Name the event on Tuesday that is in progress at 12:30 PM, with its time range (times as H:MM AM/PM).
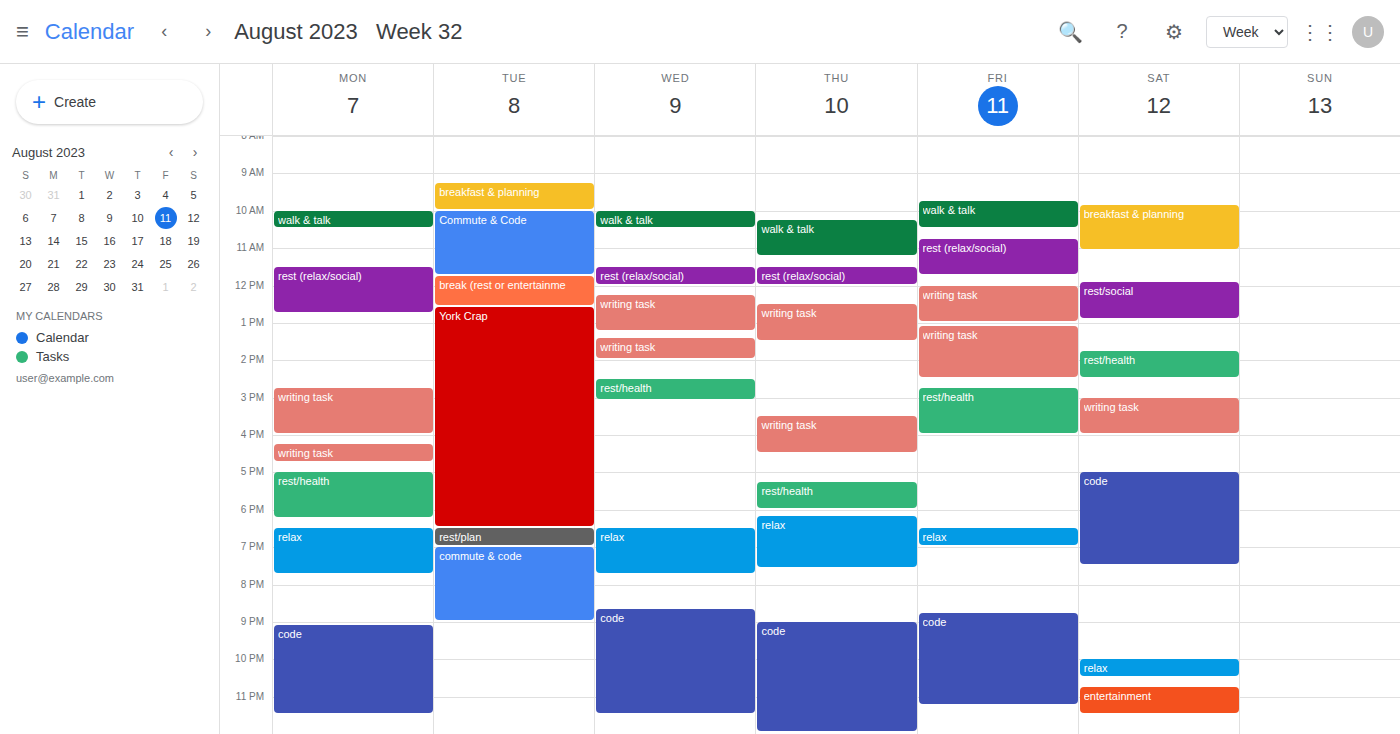
"break (rest or entertainme", 11:45 AM to 12:35 PM